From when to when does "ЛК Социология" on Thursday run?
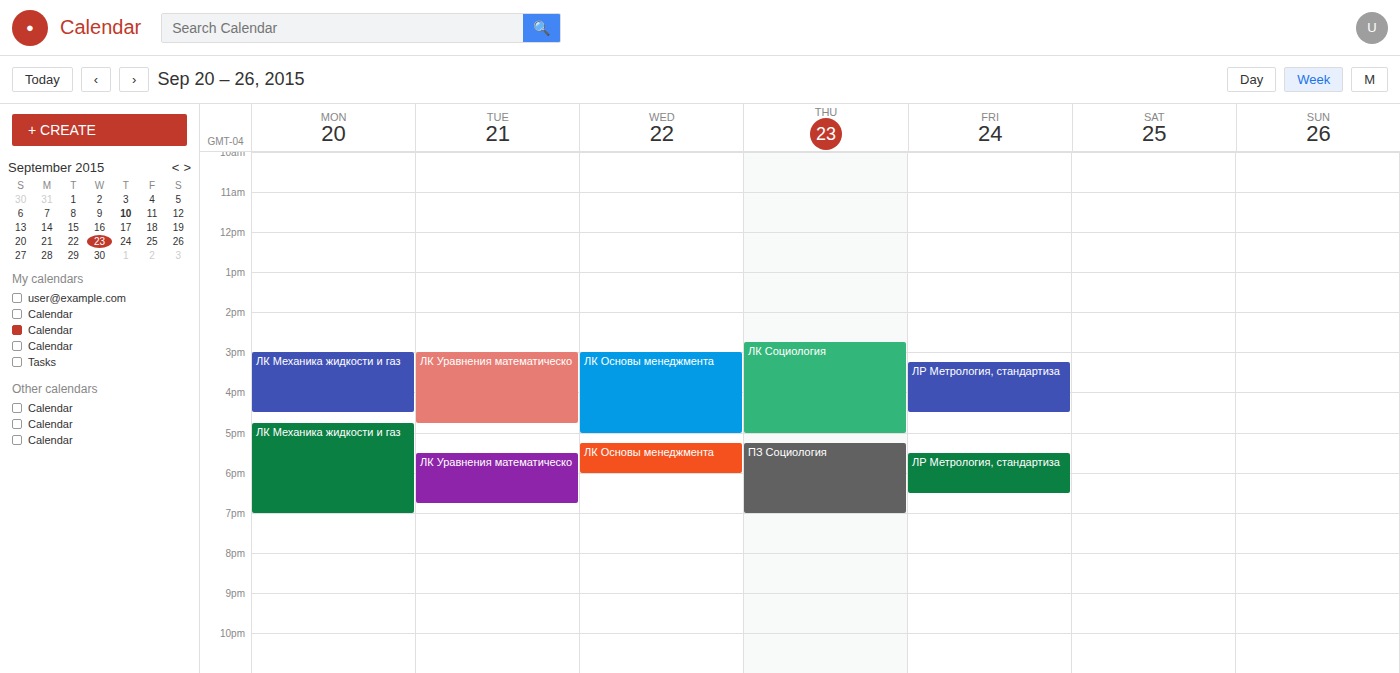
2:45 PM to 5:00 PM